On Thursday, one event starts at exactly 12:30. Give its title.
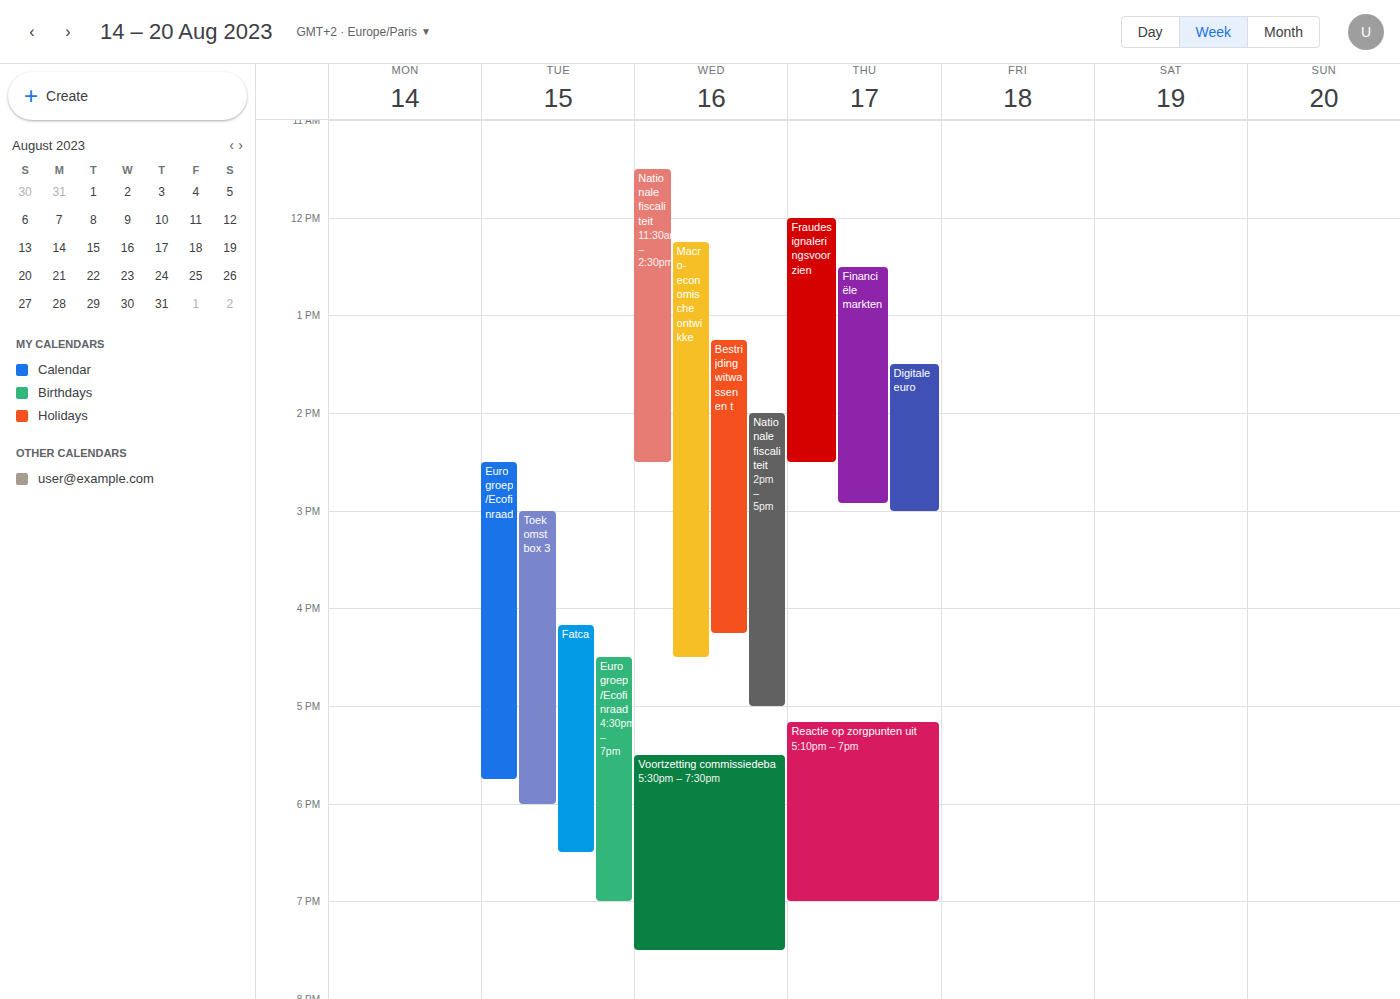
"Financiële markten"